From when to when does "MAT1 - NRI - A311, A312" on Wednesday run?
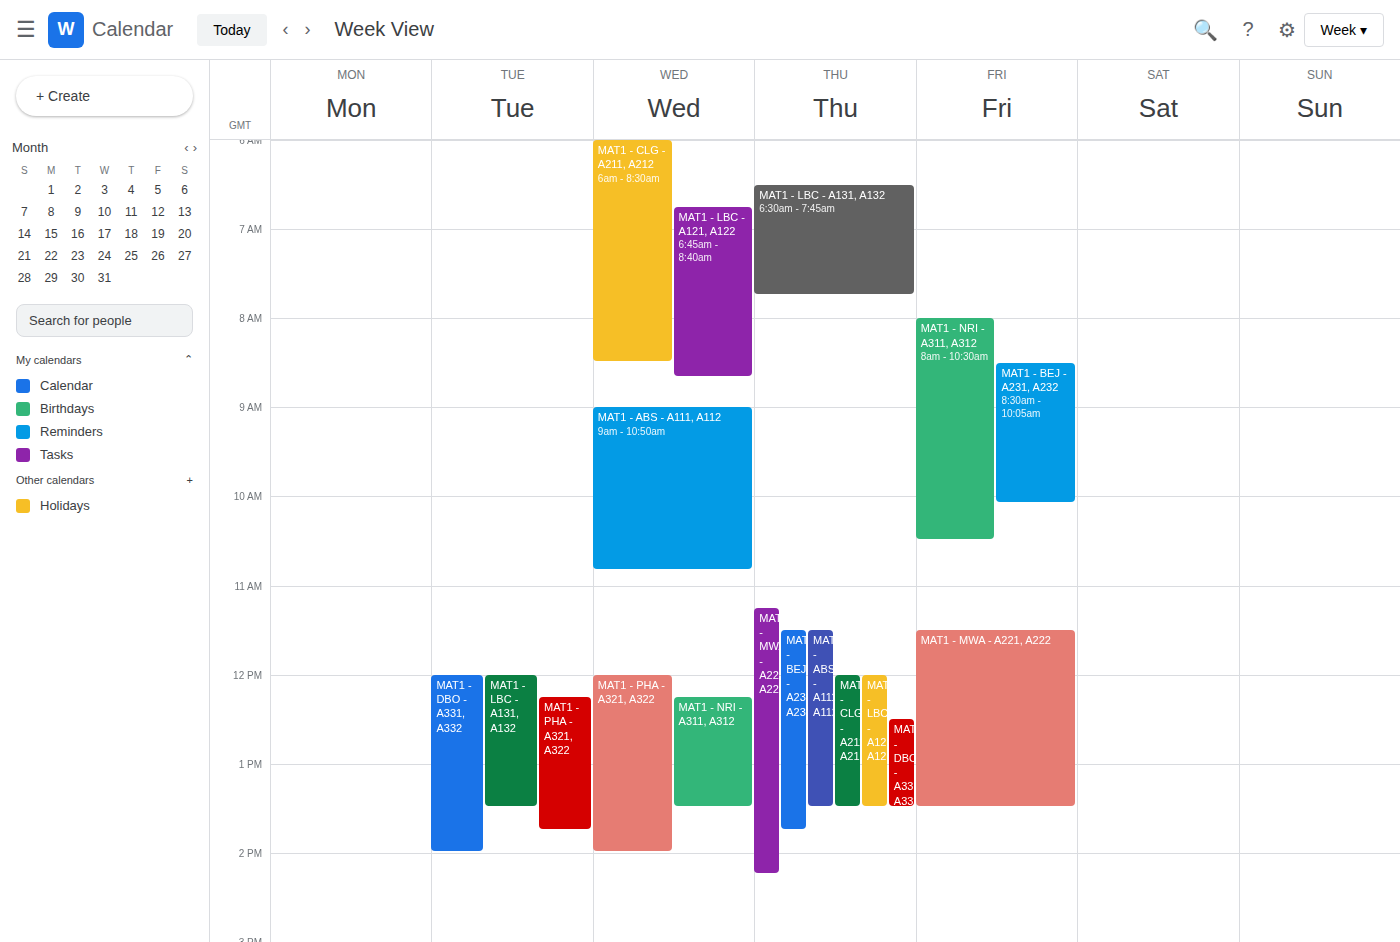
12:15 PM to 1:30 PM